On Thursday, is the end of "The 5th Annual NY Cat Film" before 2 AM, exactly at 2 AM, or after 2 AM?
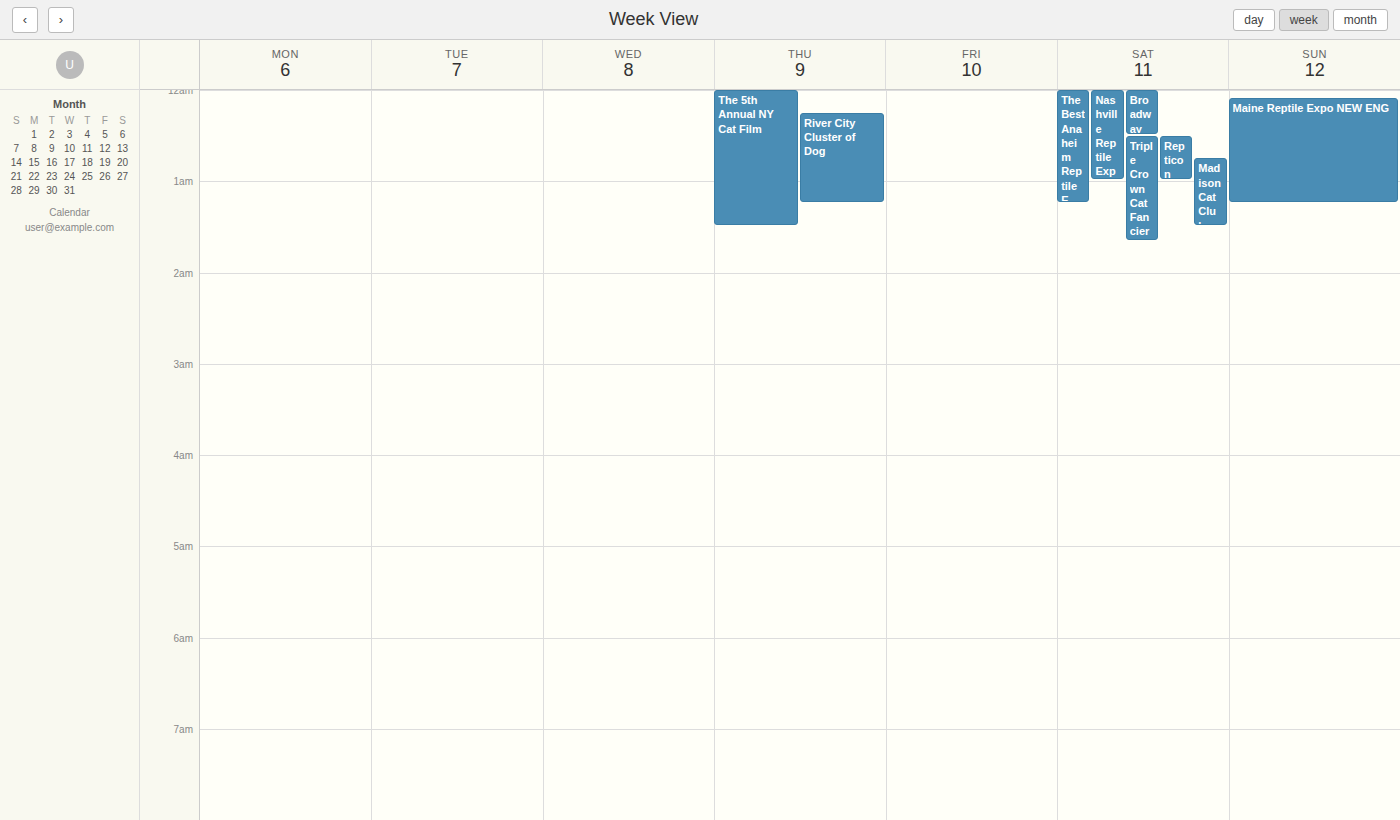
1:30 AM -- before 2 AM, 30 minutes above the 2 AM line.